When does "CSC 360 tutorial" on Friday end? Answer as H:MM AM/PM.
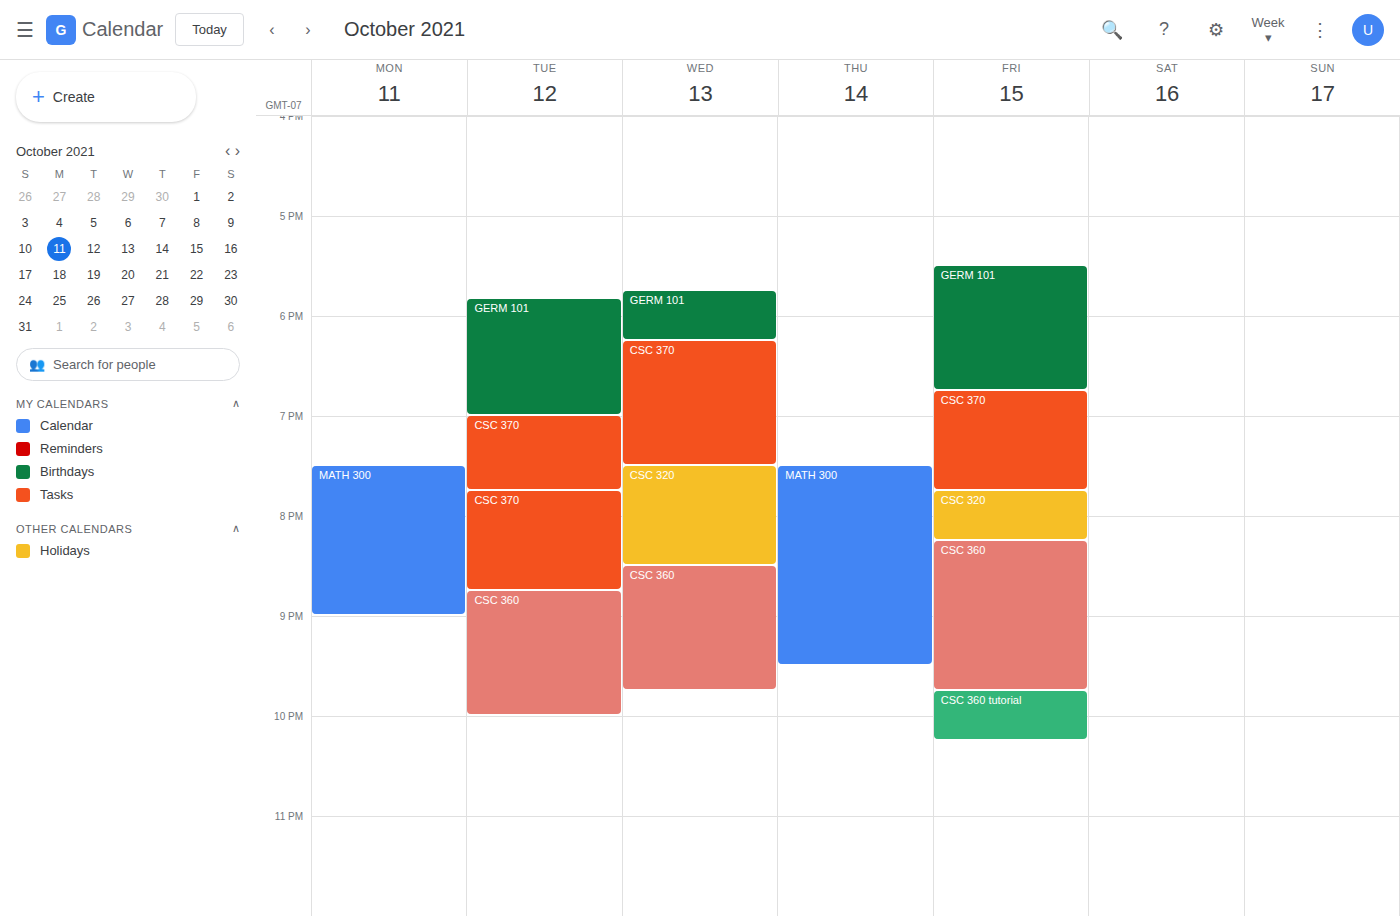
10:15 PM